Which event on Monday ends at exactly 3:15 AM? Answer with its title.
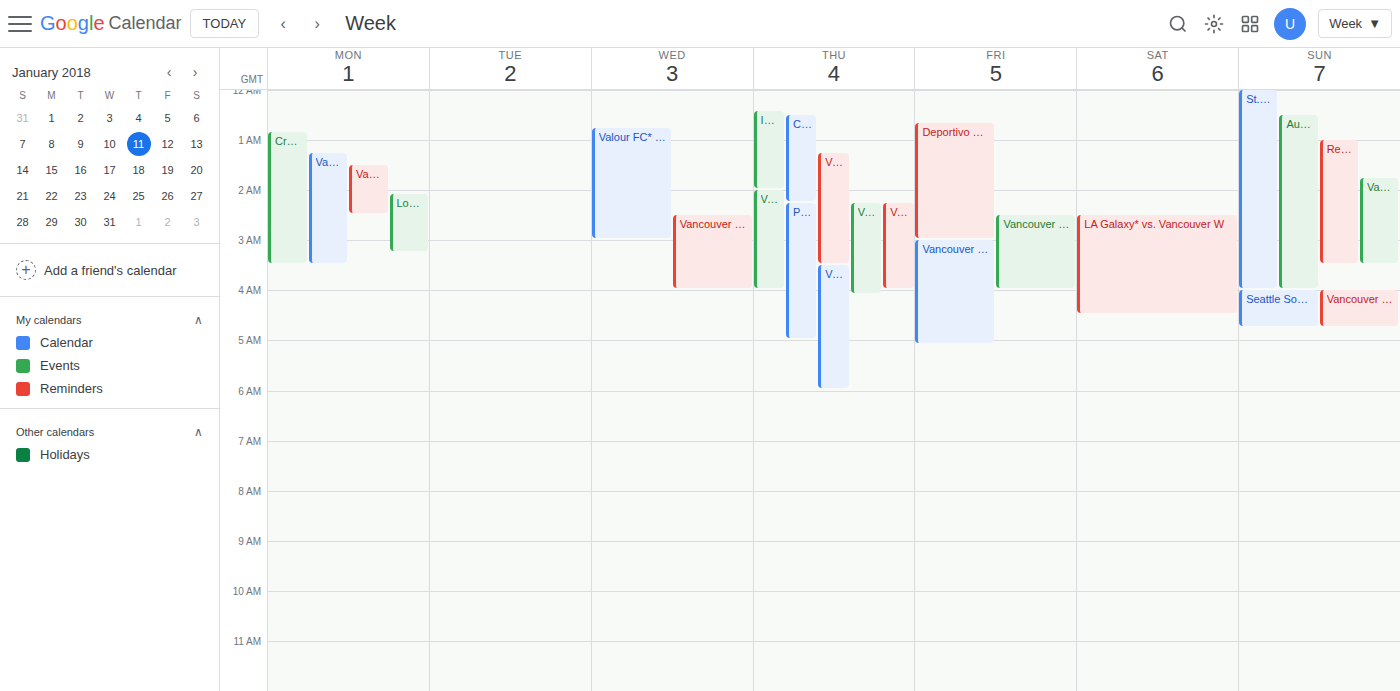
"Los Angeles FC vs. Vancouv"